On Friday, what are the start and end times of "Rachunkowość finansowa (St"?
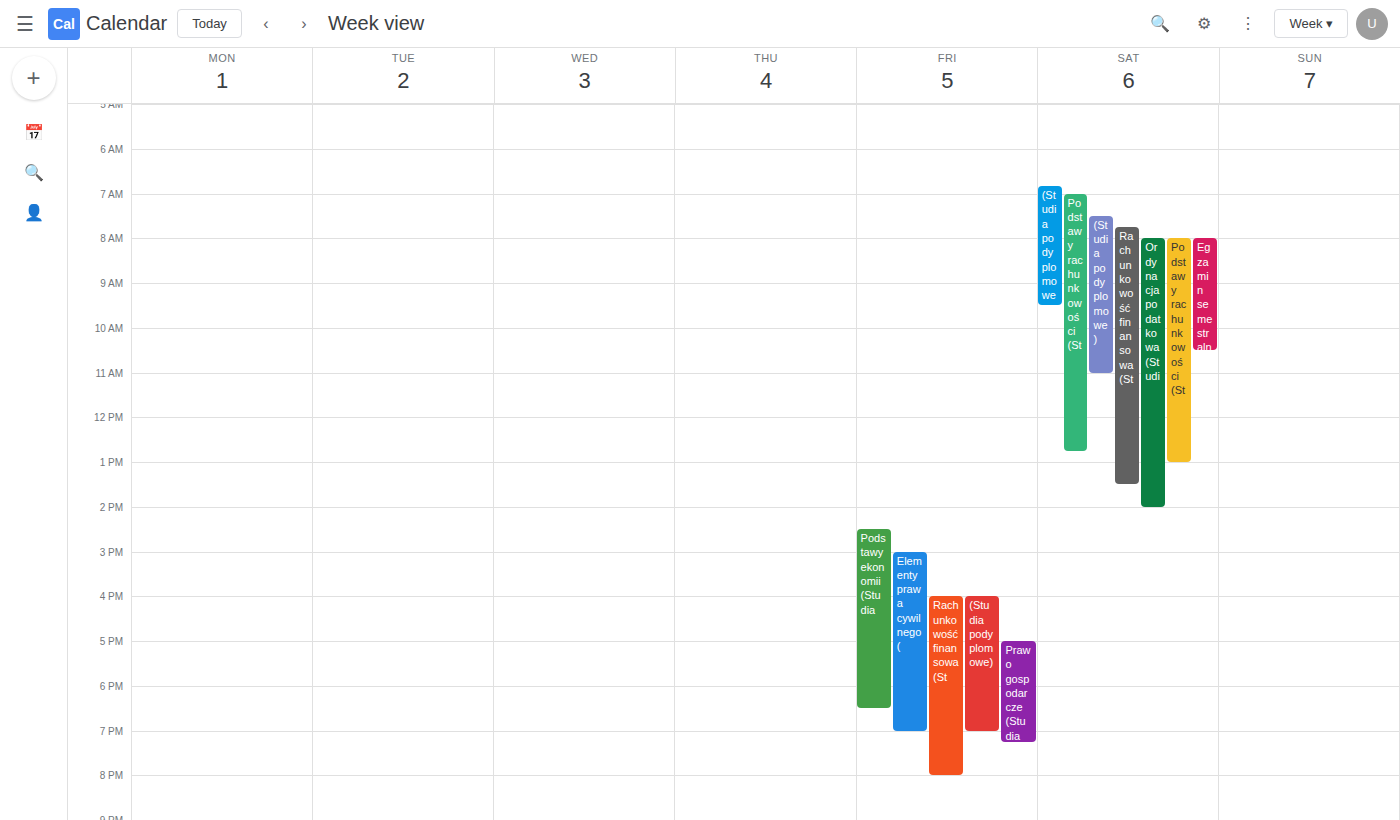
4:00 PM to 8:00 PM